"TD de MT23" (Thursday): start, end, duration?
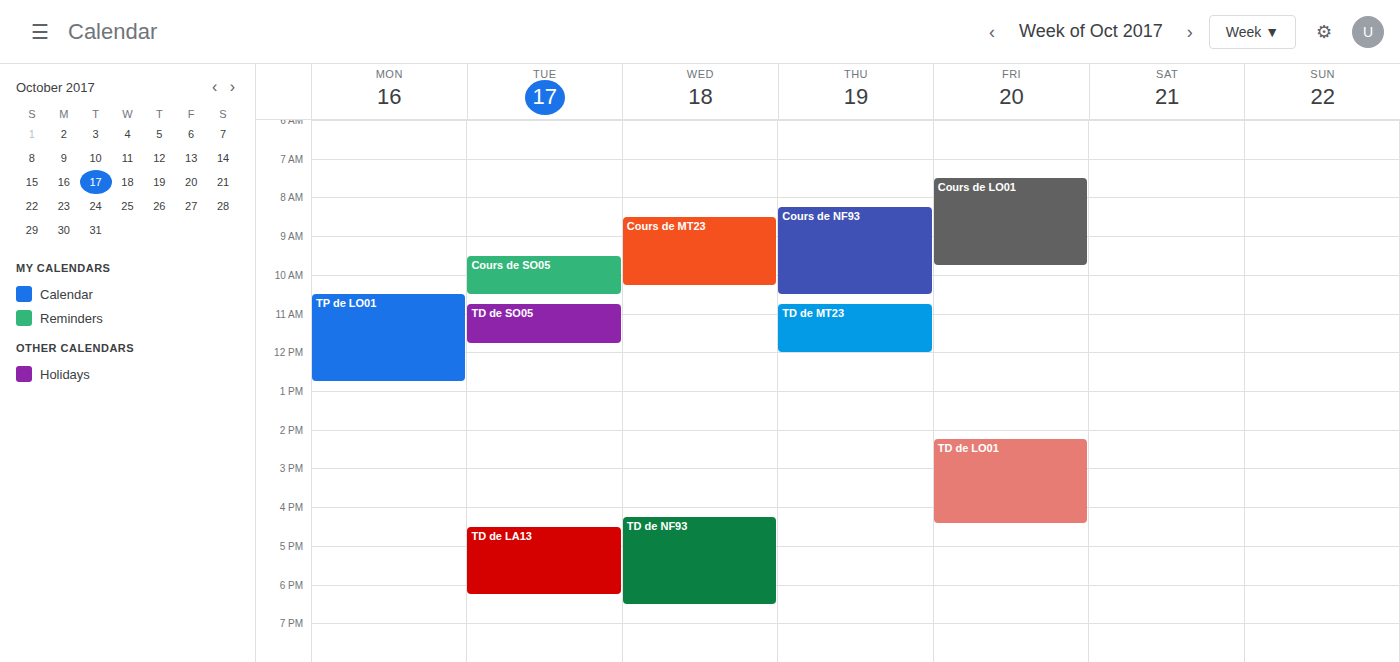
10:45 AM to 12:00 PM, 1 hour 15 minutes